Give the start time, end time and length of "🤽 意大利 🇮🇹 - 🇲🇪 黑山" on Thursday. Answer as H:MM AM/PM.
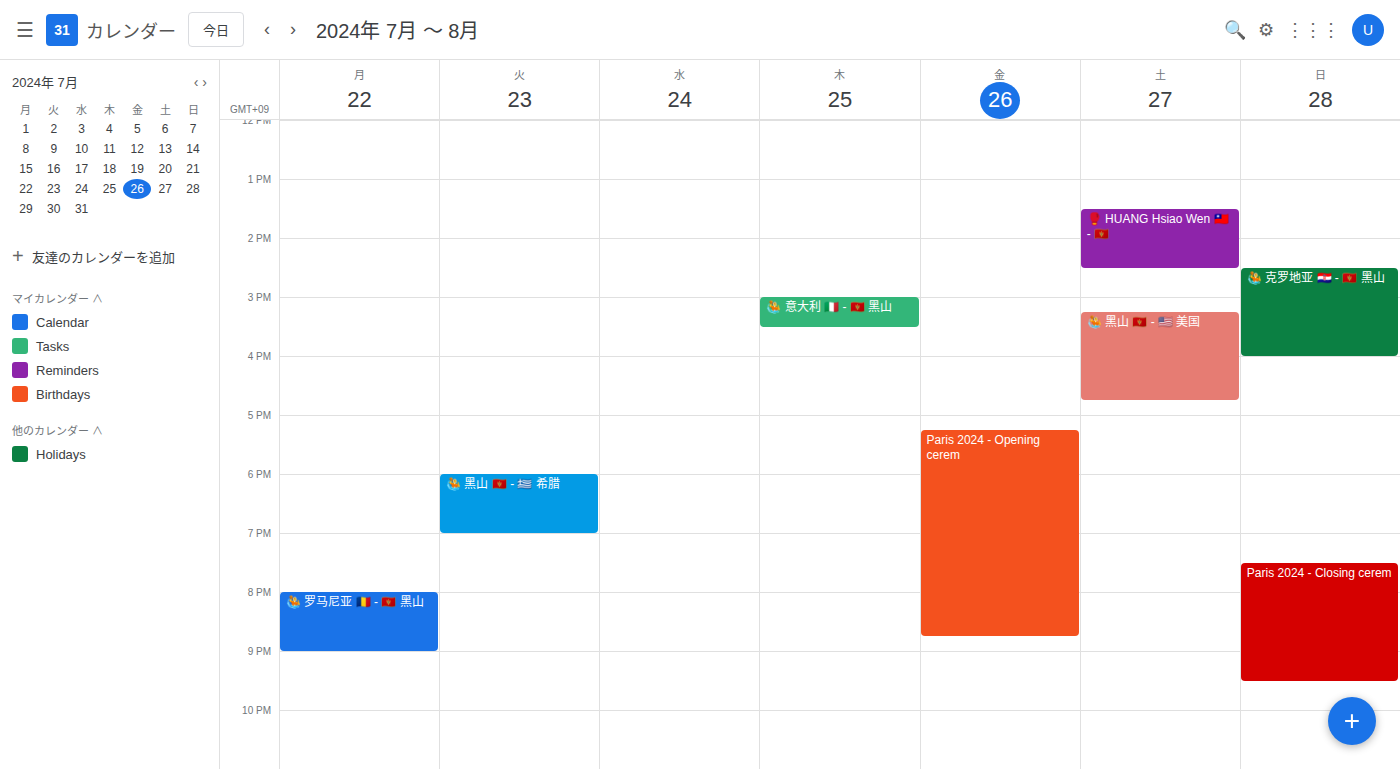
3:00 PM to 3:30 PM, 30 minutes